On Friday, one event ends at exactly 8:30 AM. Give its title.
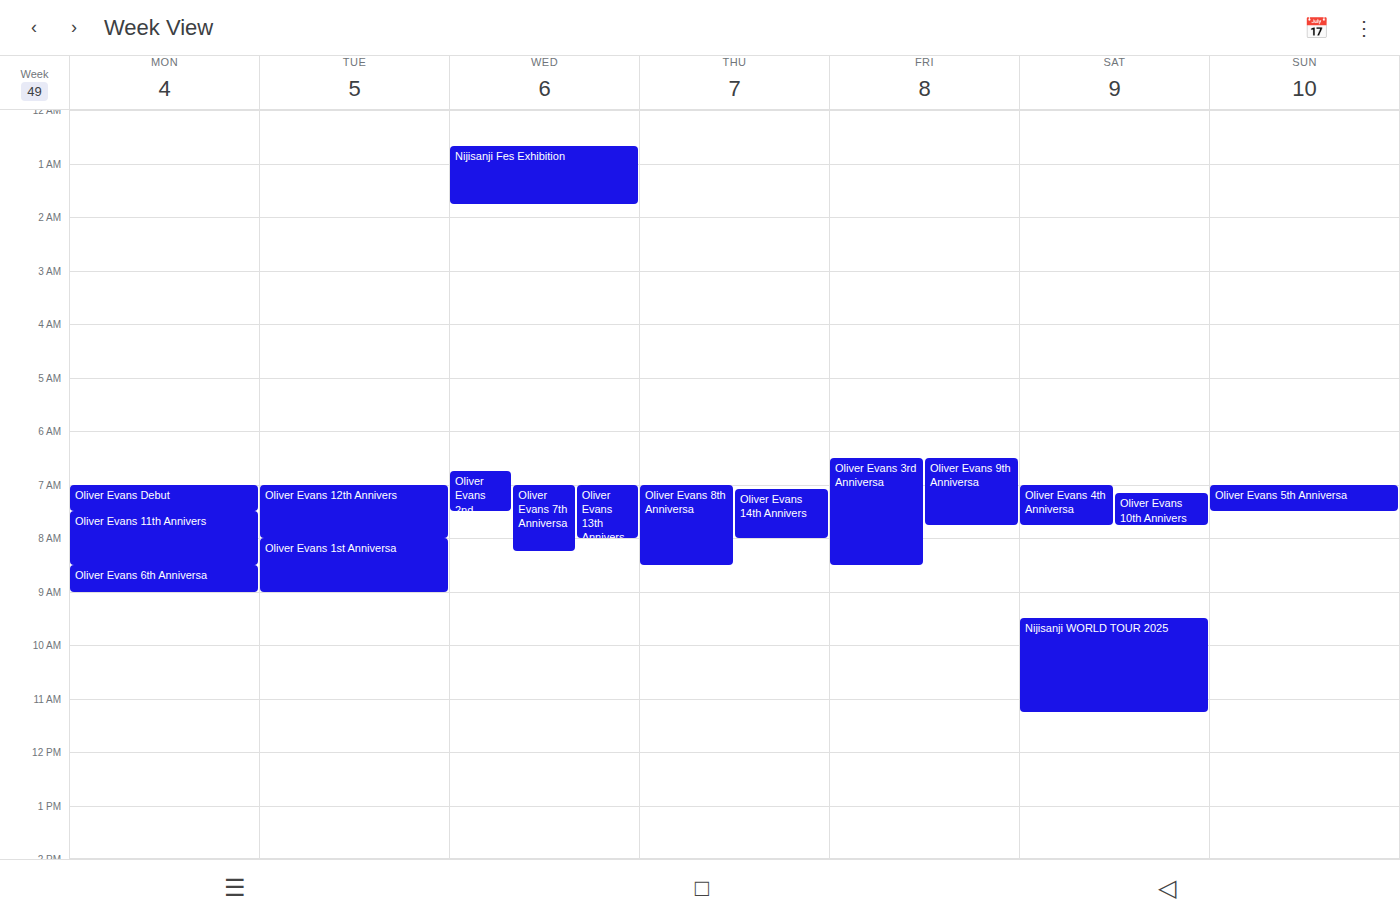
"Oliver Evans 3rd Anniversa"